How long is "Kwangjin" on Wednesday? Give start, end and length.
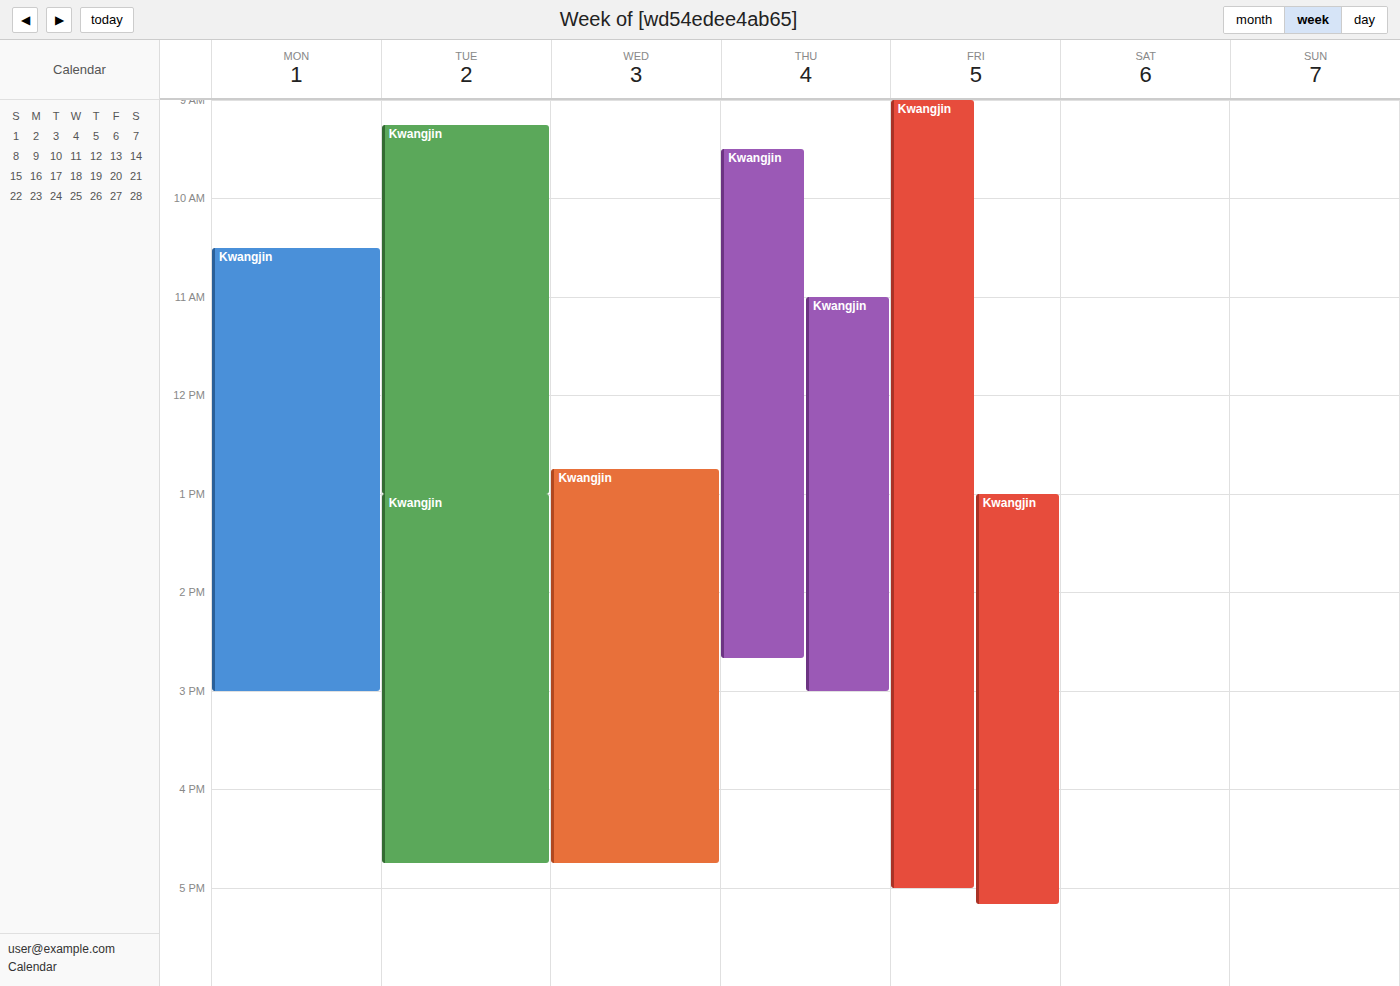
12:45 PM to 4:45 PM, 4 hours